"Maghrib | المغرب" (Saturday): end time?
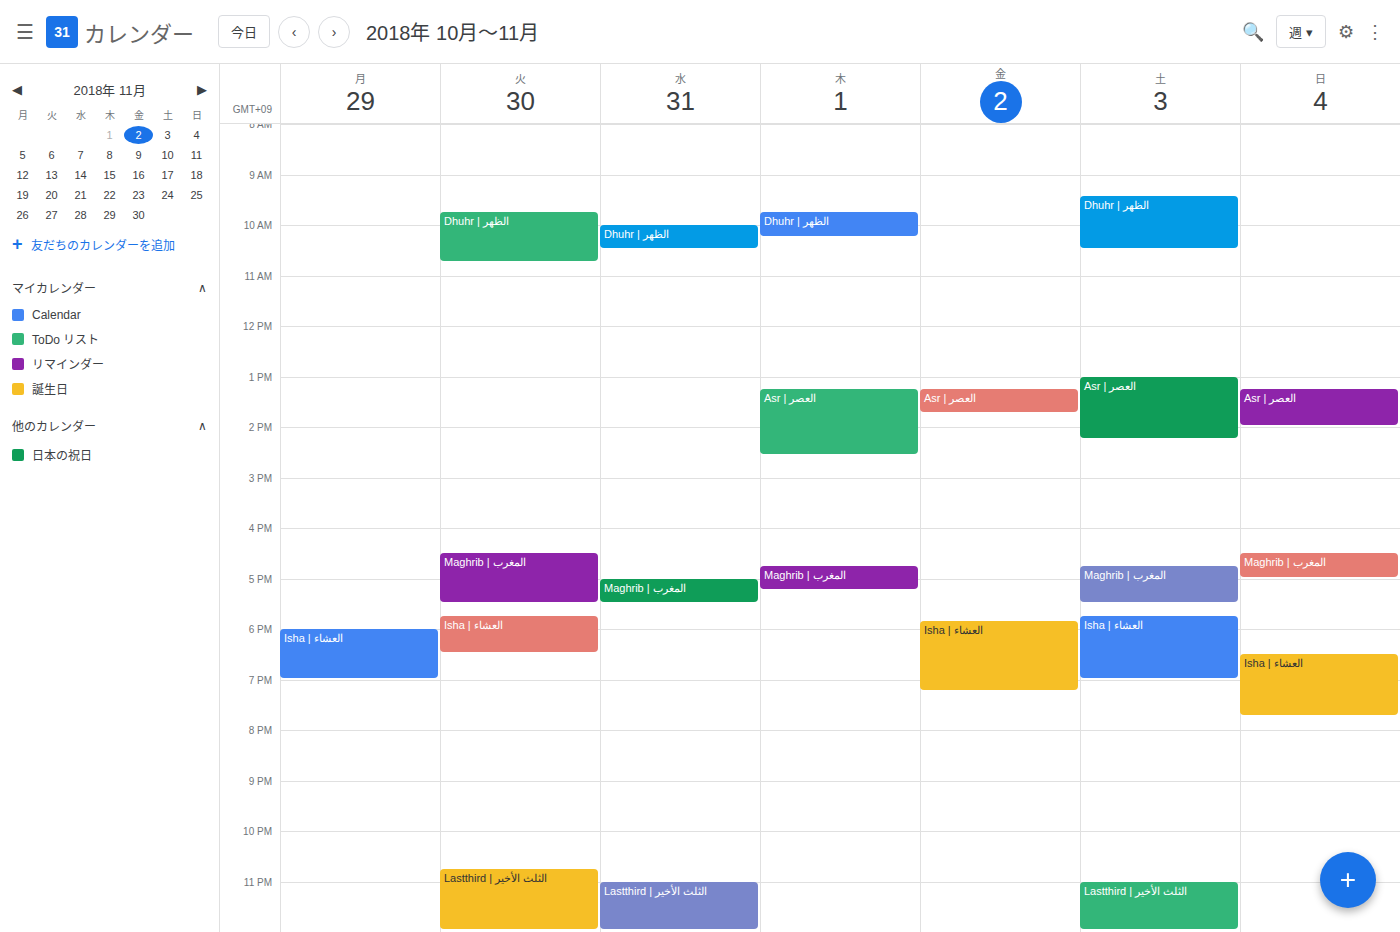
5:30 PM